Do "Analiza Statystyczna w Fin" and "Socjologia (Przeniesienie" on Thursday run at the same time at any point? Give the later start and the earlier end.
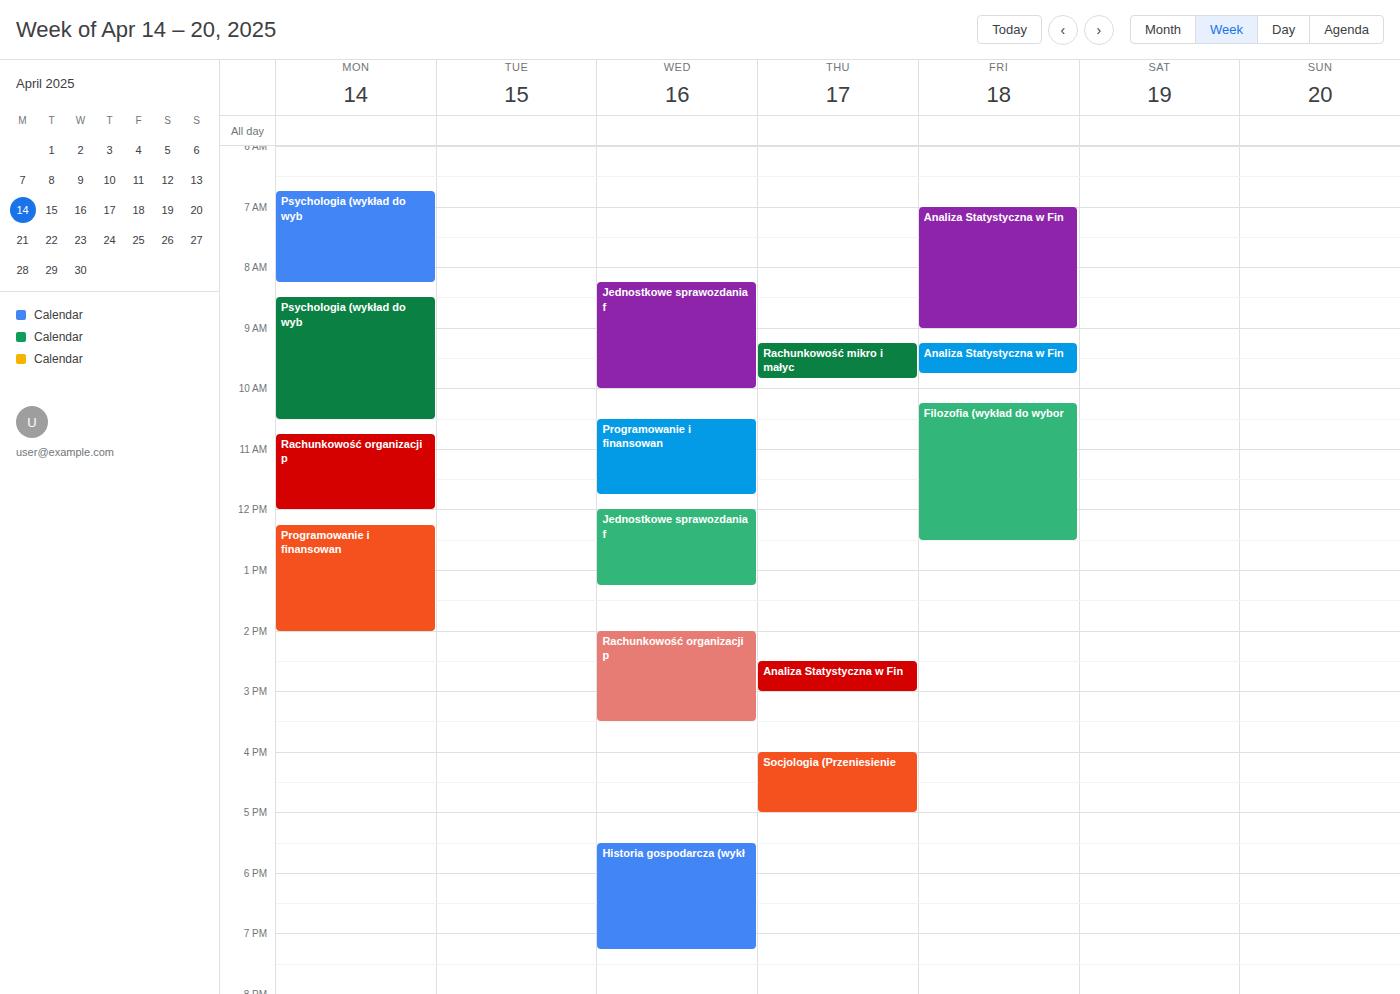
"Analiza Statystyczna w Fin" ends at 3:00 PM and "Socjologia (Przeniesienie" starts at 4:00 PM -- no overlap.